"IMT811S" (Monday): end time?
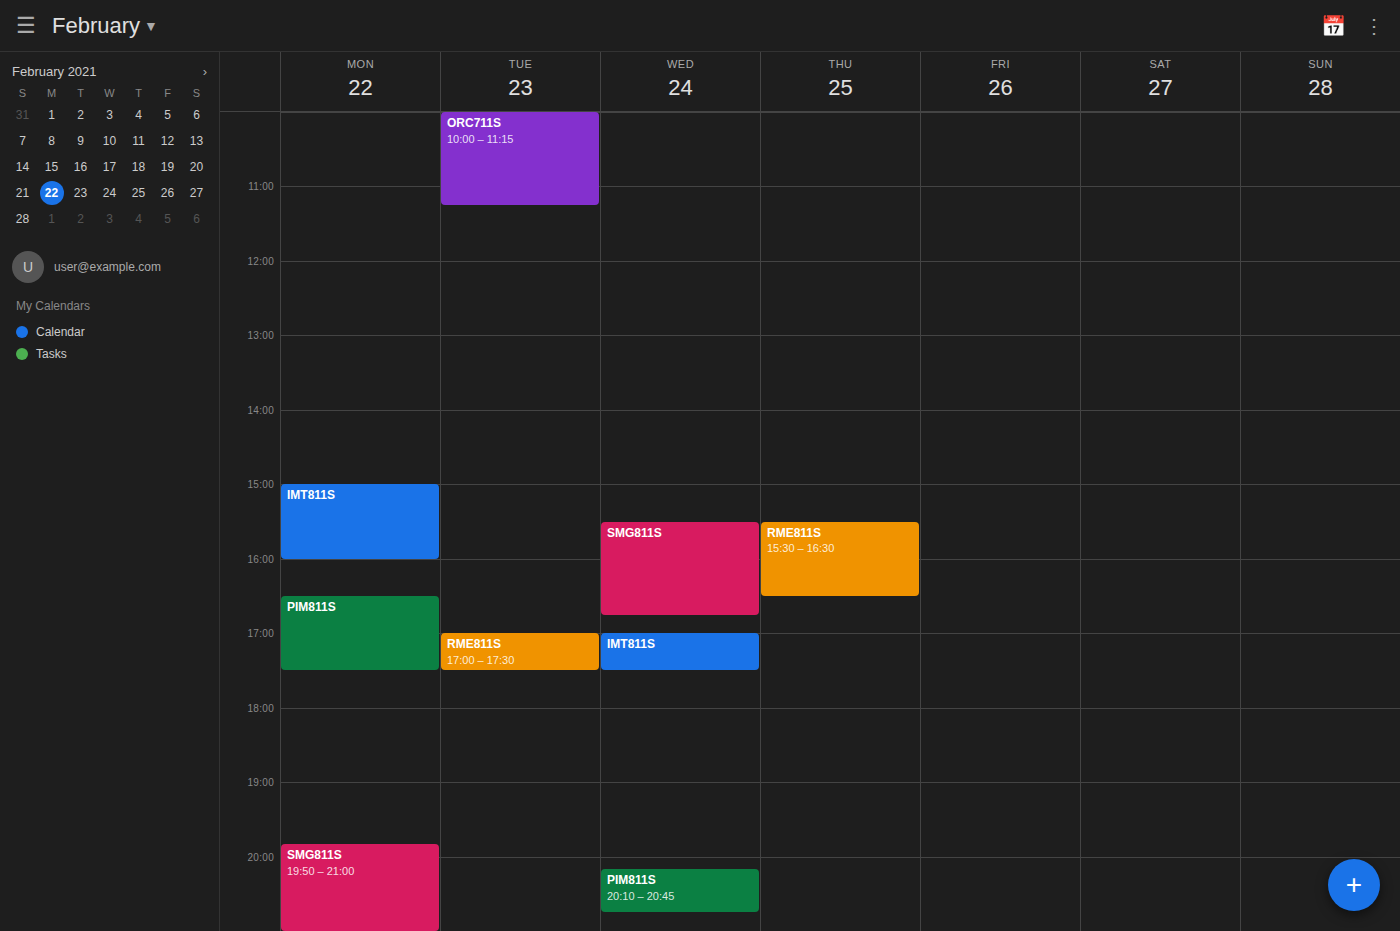
4:00 PM